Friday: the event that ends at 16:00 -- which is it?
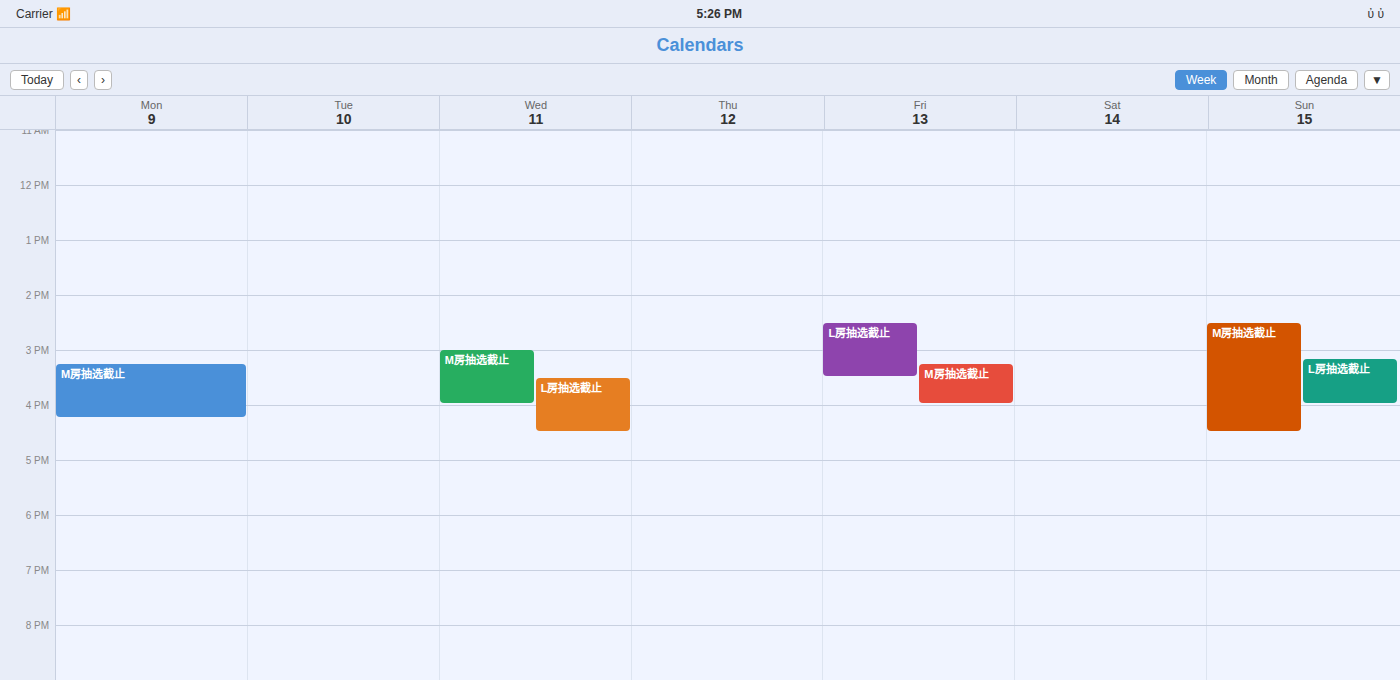
"M房抽选截止"